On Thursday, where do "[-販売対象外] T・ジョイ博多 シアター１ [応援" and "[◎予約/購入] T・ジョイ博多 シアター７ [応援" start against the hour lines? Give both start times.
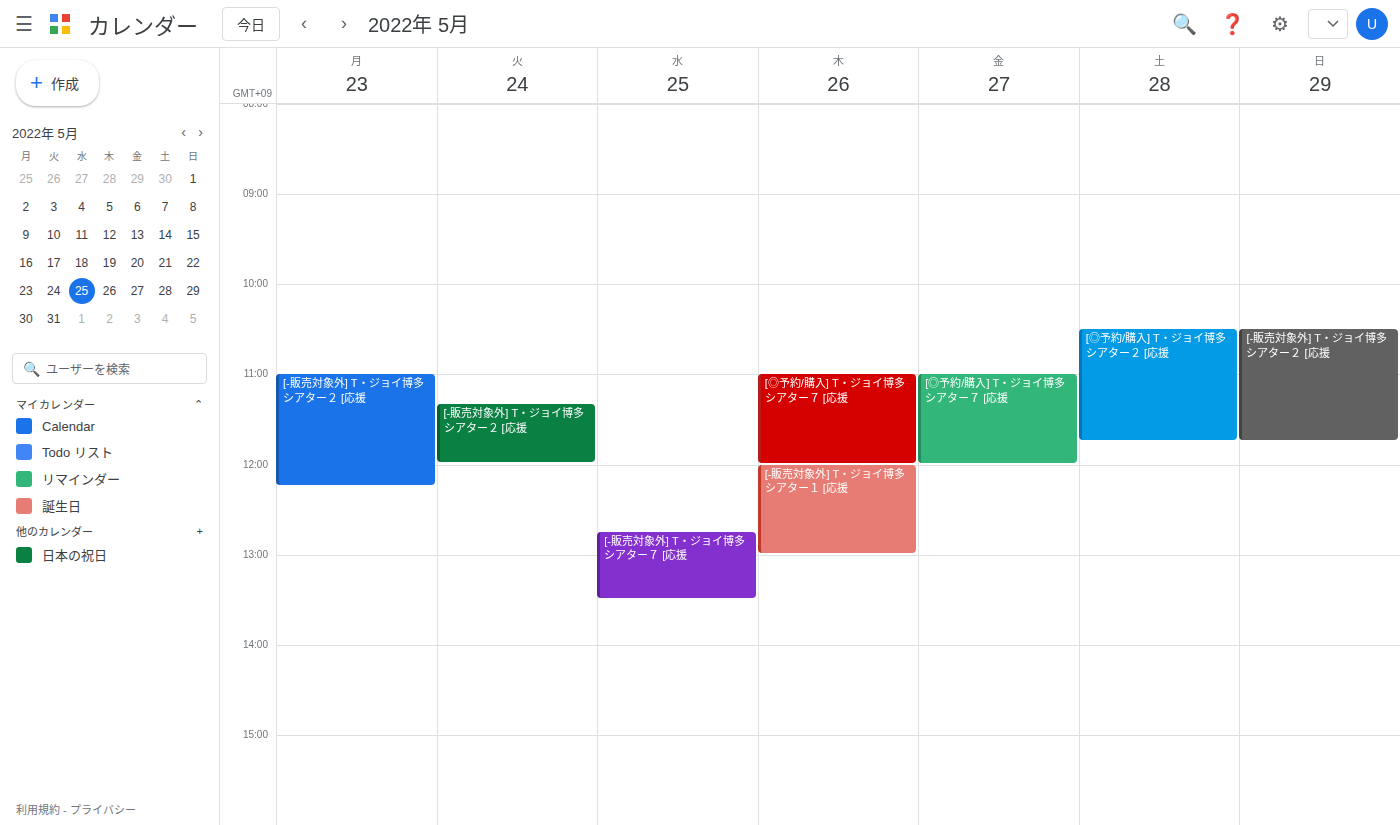
"[-販売対象外] T・ジョイ博多 シアター１ [応援": 12:00 PM, exactly on the 12 PM line. "[◎予約/購入] T・ジョイ博多 シアター７ [応援": 11:00 AM, exactly on the 11 AM line.